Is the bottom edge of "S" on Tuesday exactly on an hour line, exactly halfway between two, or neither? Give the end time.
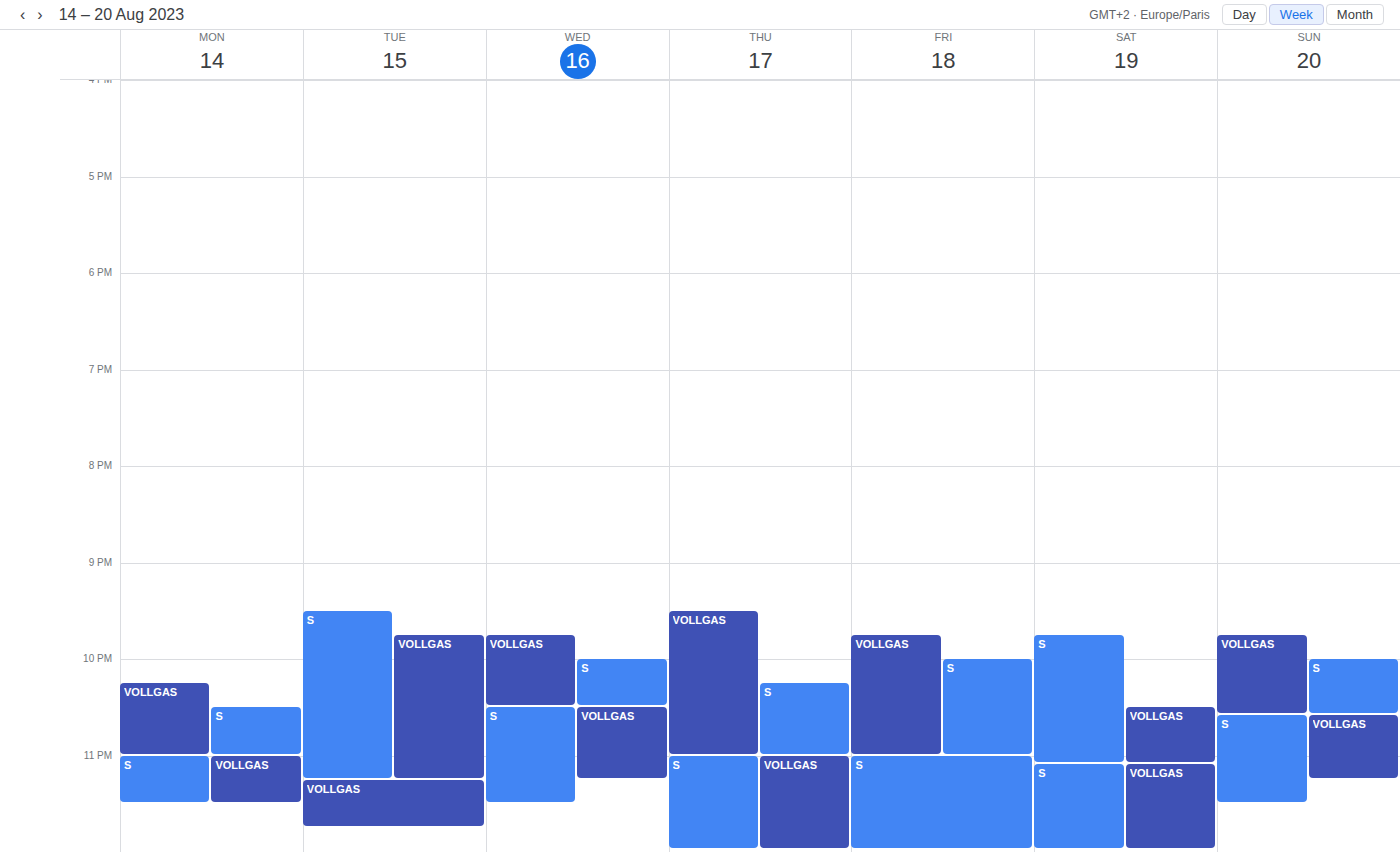
11:15 PM -- neither: a quarter of the way from the 11 PM line to the 12 AM line.